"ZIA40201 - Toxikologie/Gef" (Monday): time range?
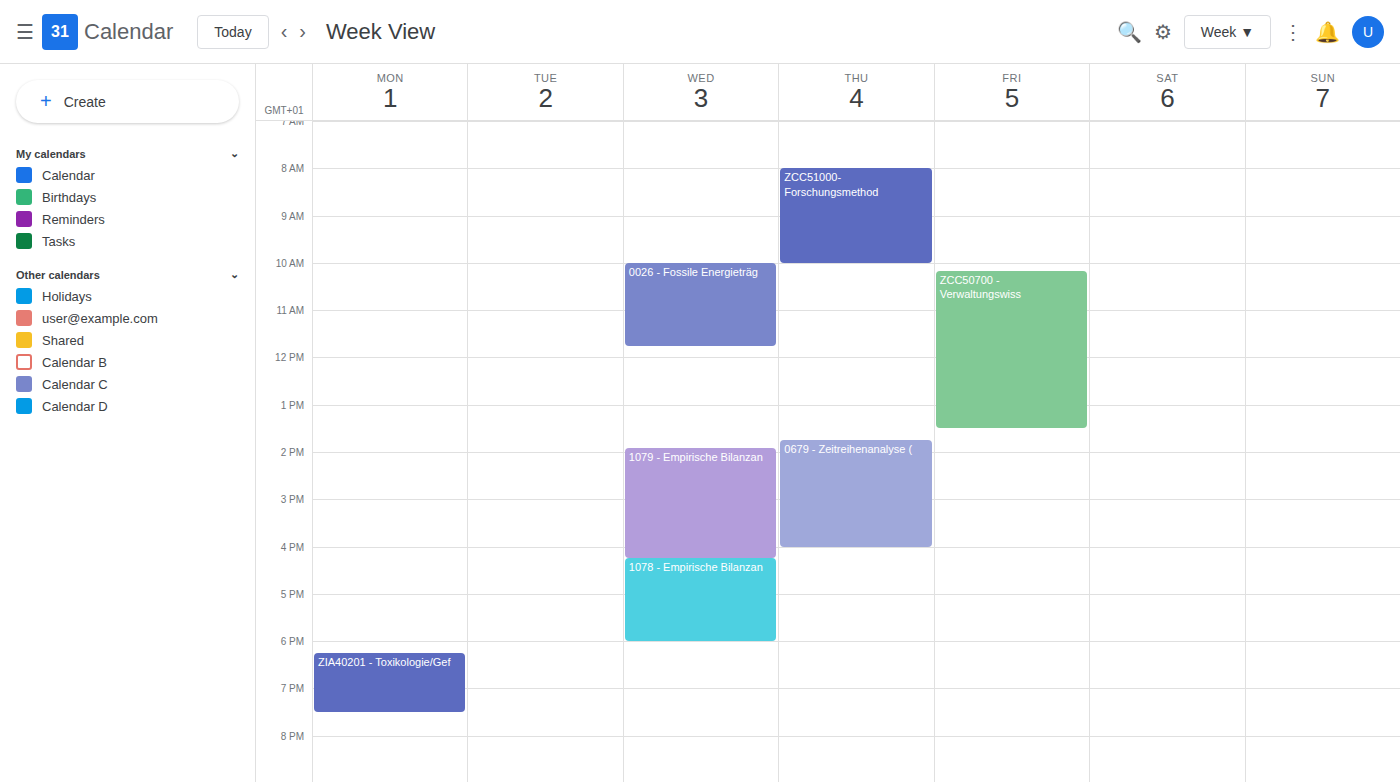
6:15 PM to 7:30 PM